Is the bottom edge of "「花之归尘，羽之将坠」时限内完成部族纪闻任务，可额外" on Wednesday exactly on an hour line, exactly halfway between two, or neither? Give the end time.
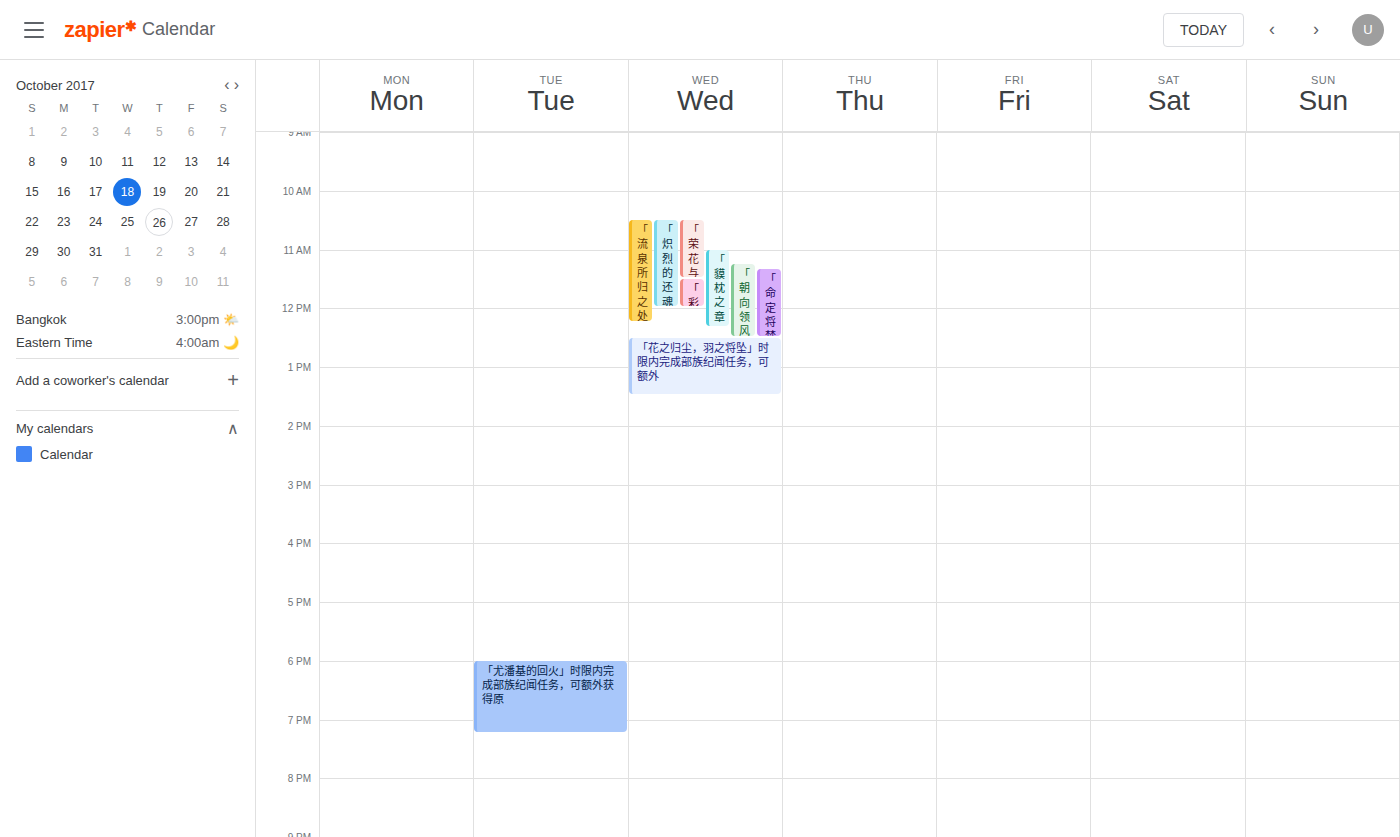
1:30 PM -- halfway between the 1 PM and 2 PM lines.